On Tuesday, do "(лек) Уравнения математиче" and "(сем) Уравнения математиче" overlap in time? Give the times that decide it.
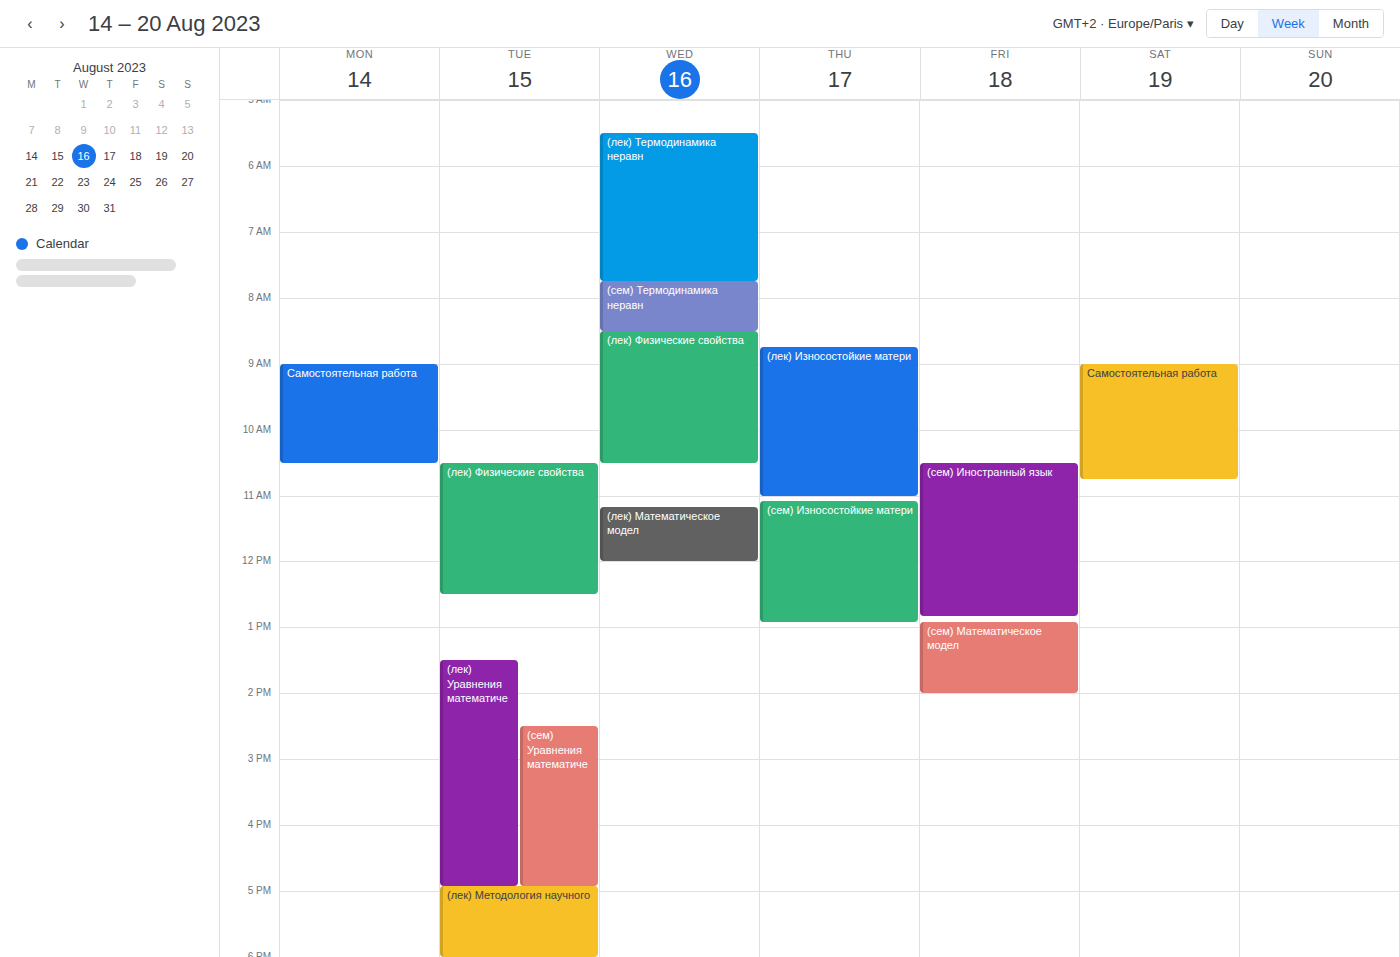
"(сем) Уравнения математиче" starts at 2:30 PM, before "(лек) Уравнения математиче" ends at 4:55 PM -- they overlap.